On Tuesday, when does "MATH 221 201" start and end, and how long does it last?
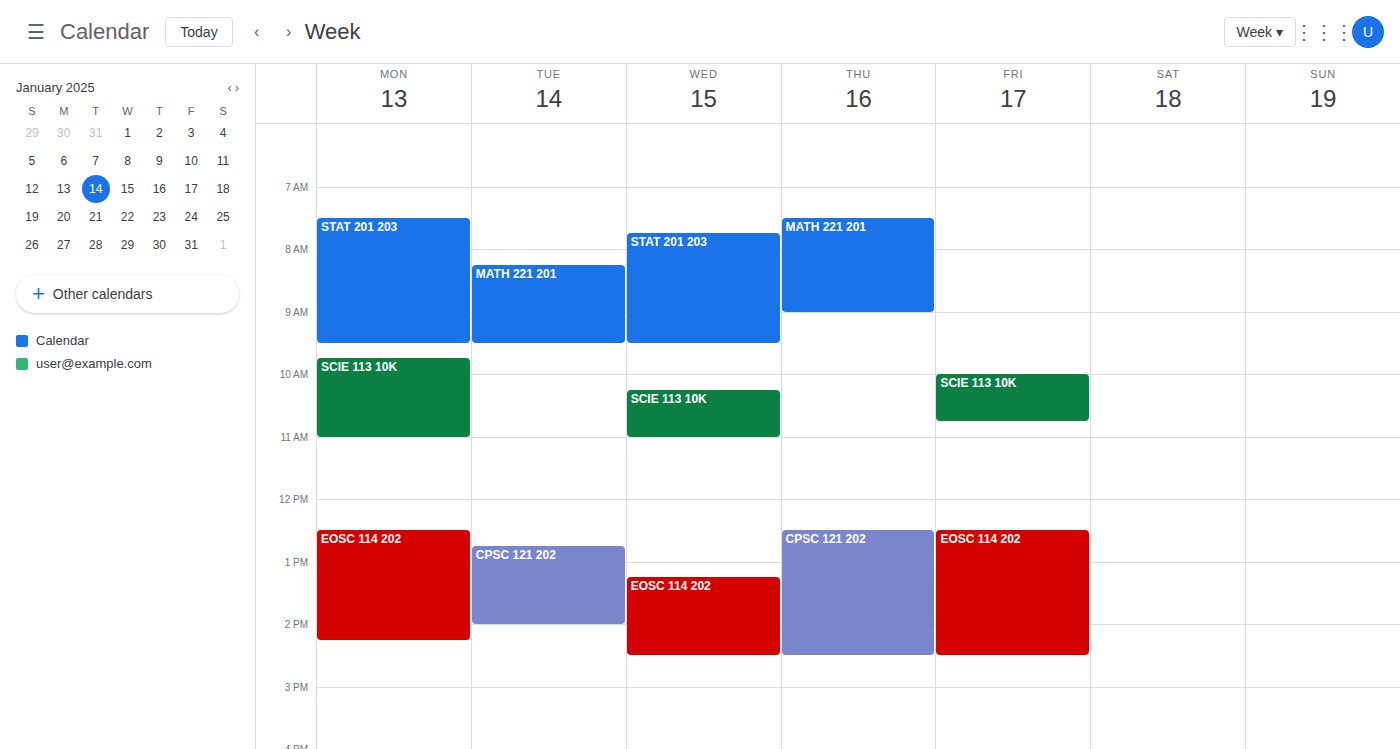
8:15 AM to 9:30 AM, 1 hour 15 minutes